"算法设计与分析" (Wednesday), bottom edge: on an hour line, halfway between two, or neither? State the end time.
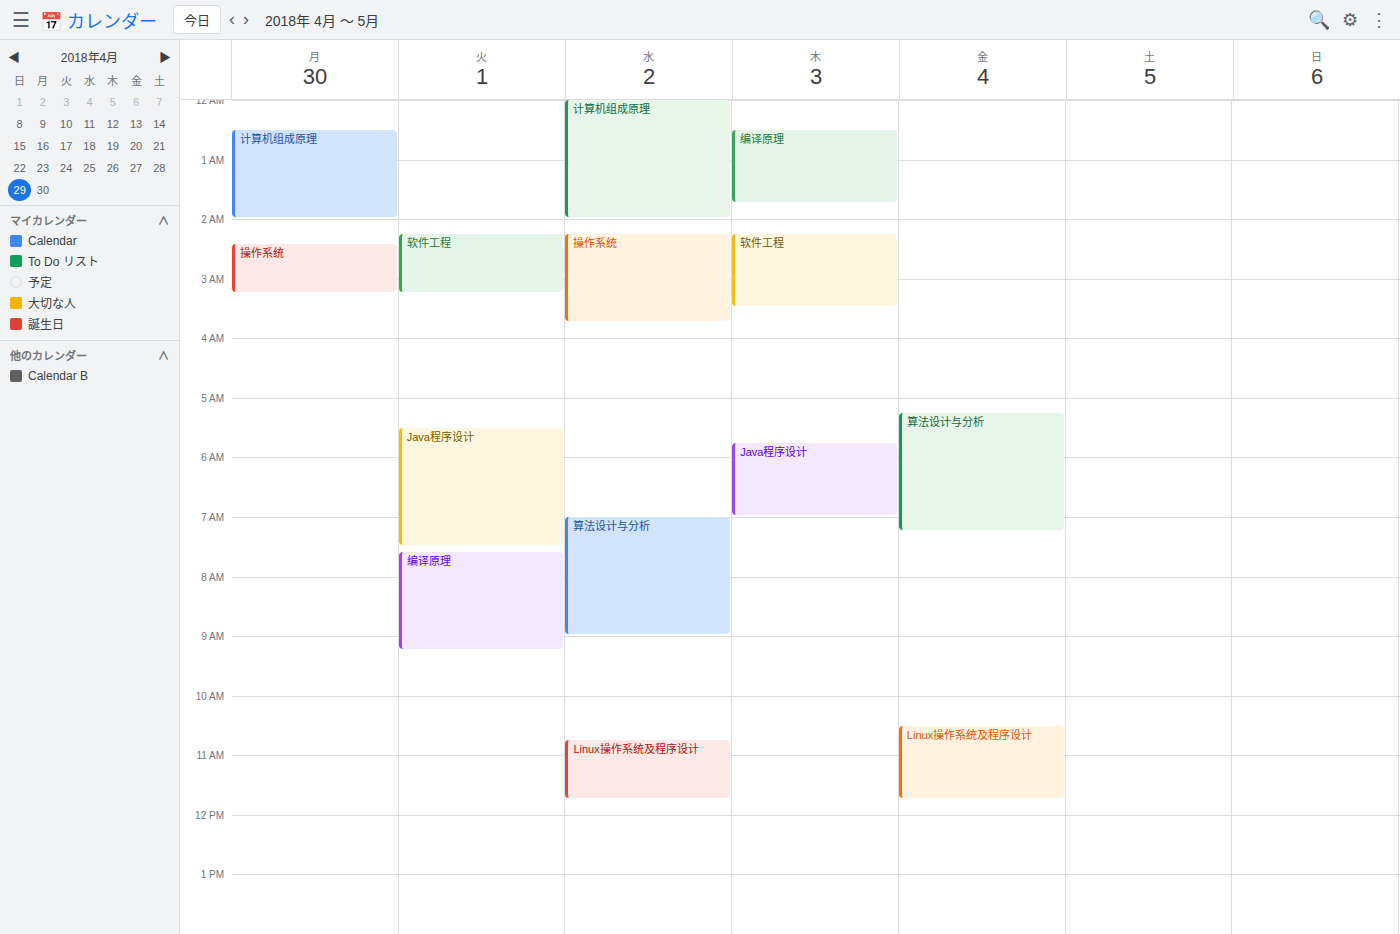
9:00 AM -- exactly on the 9 AM line.